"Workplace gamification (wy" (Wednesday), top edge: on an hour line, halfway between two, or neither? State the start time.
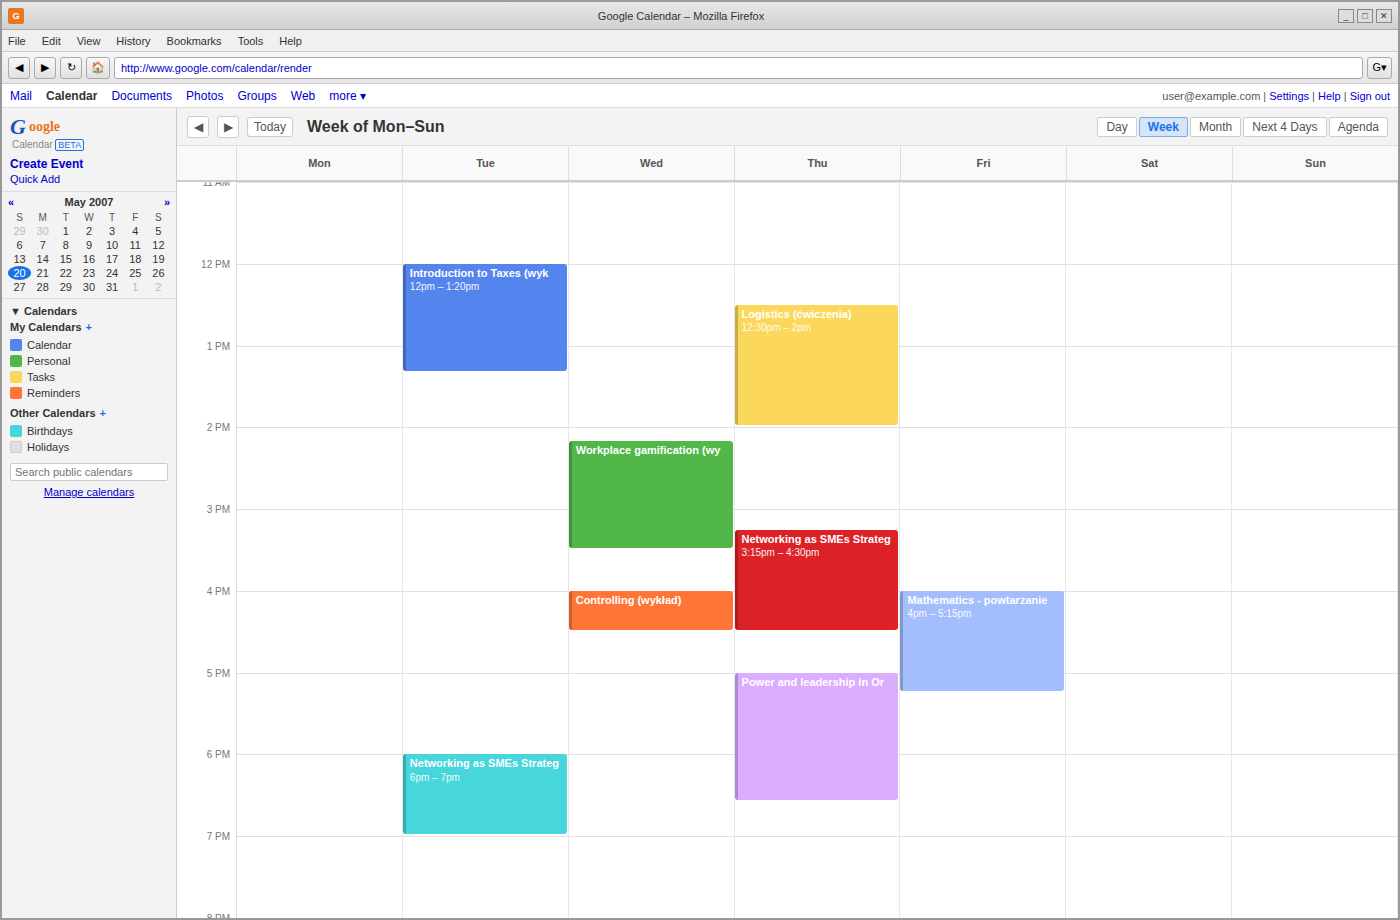
2:10 PM -- neither: 10 minutes below the 2 PM line and 50 minutes above the 3 PM line.